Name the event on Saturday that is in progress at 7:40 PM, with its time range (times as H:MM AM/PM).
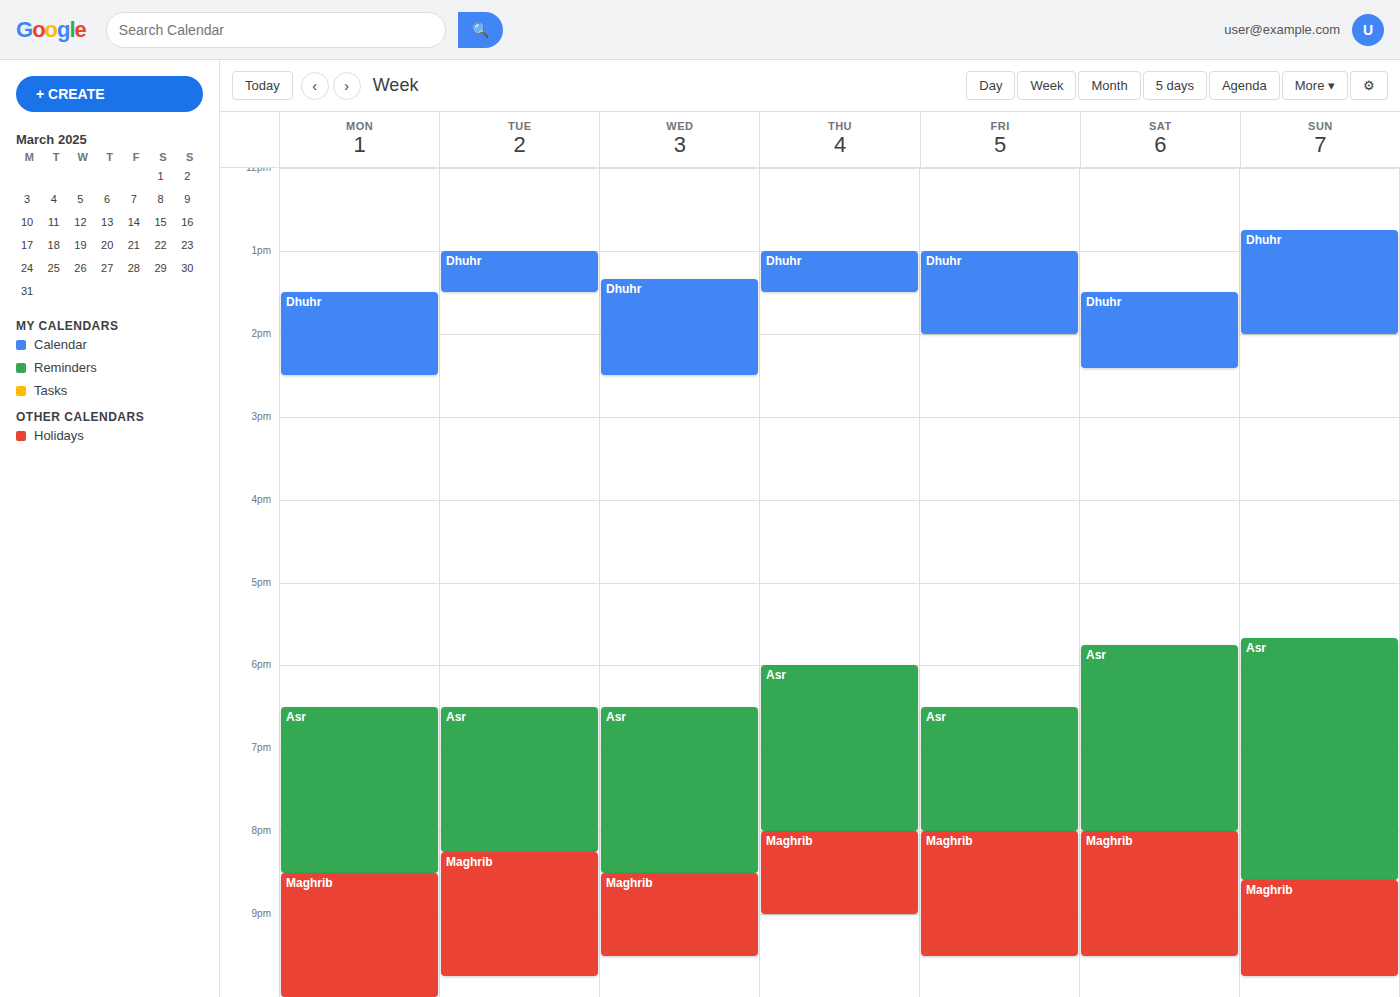
"Asr", 5:45 PM to 8:00 PM